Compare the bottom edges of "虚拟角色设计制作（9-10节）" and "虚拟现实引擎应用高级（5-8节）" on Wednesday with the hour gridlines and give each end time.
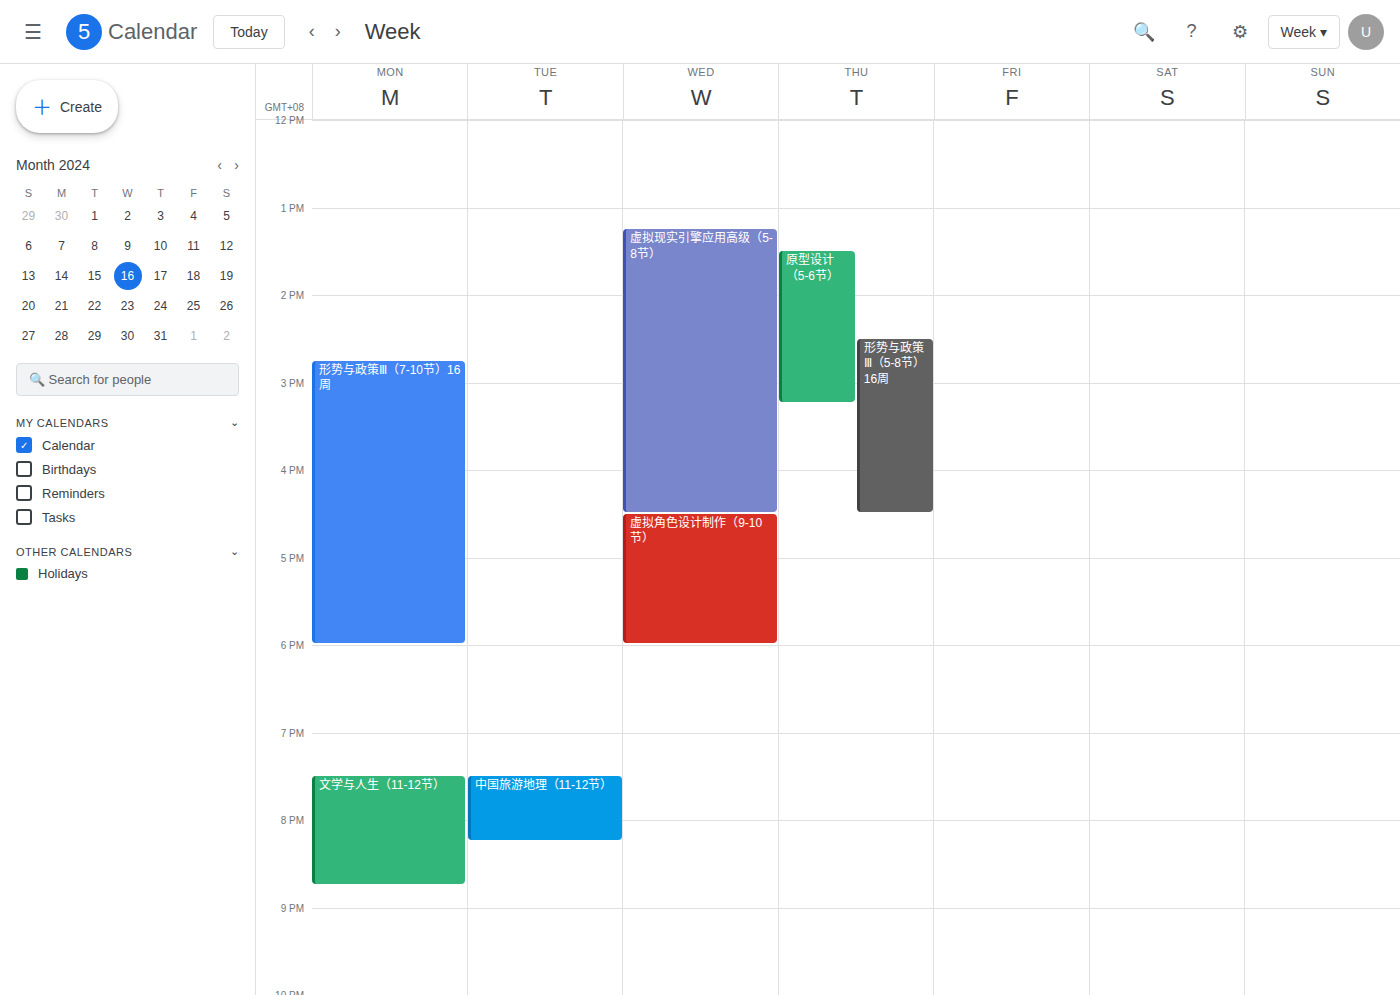
"虚拟角色设计制作（9-10节）": 6:00 PM, exactly on the 6 PM line. "虚拟现实引擎应用高级（5-8节）": 4:30 PM, halfway between the 4 PM and 5 PM lines.